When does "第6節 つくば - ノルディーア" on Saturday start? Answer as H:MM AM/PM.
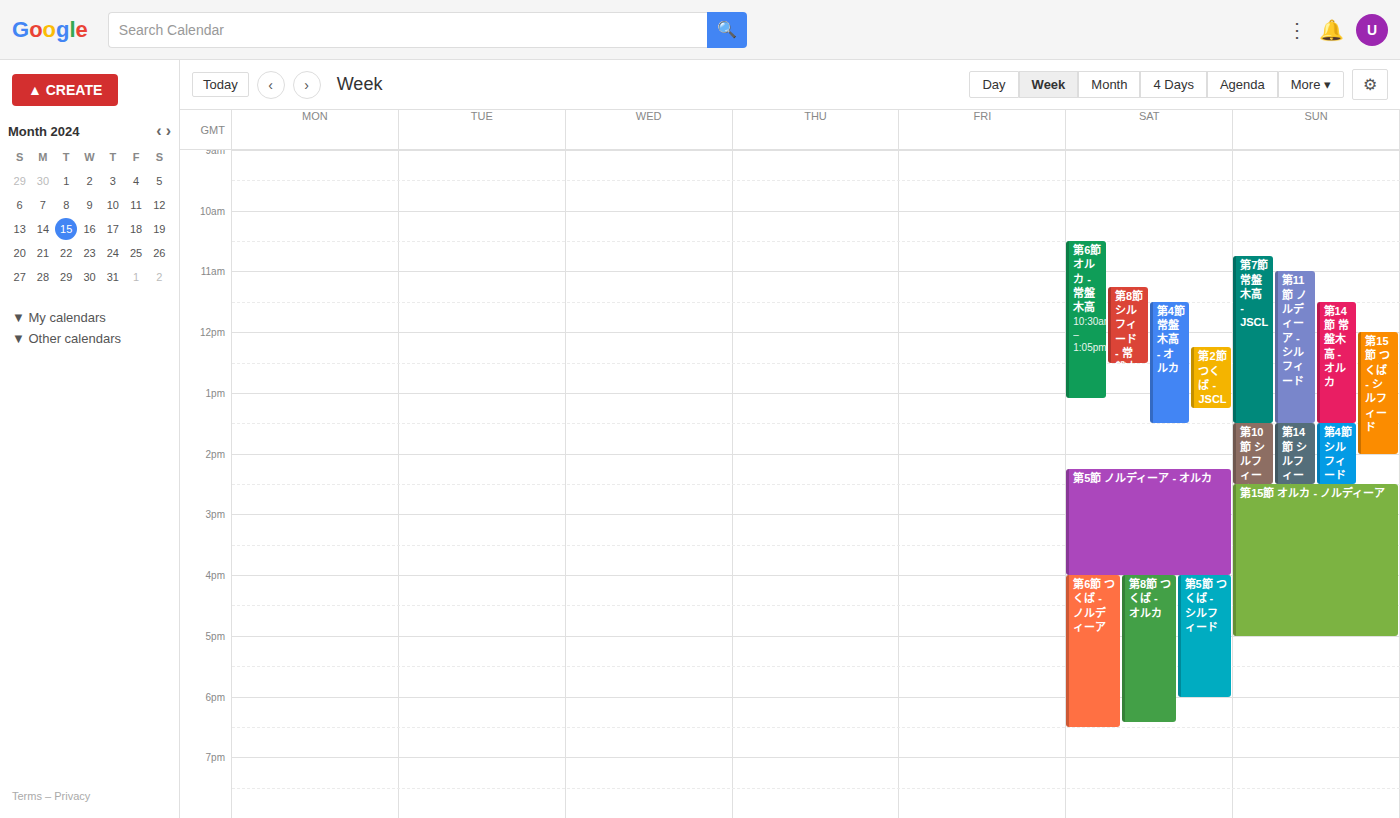
4:00 PM